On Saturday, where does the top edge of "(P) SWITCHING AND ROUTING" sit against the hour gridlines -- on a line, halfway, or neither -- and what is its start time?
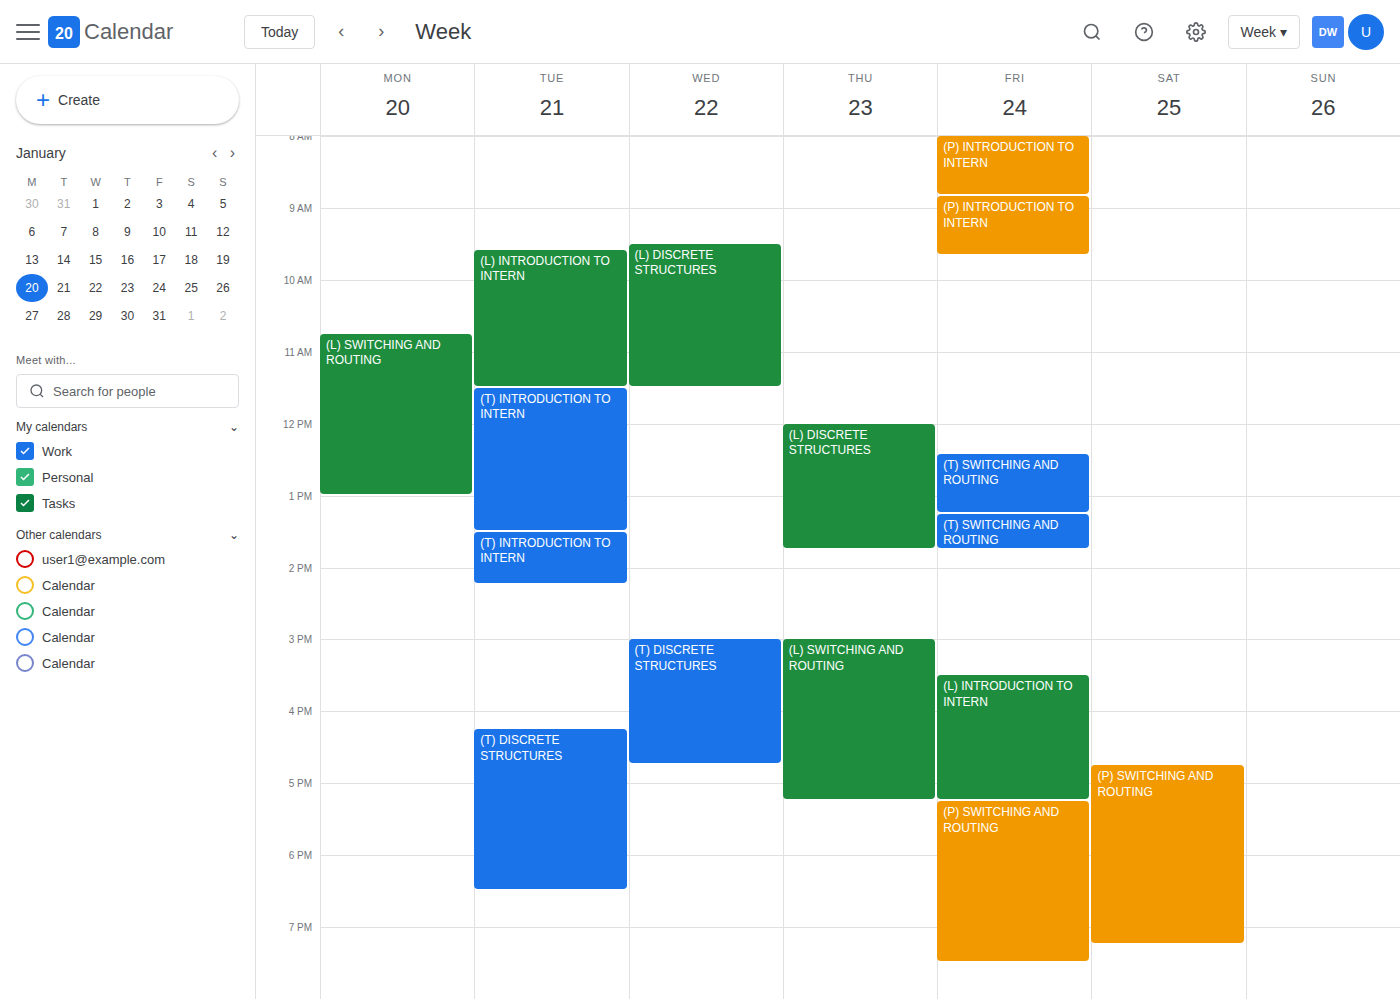
4:45 PM -- neither: three quarters of the way from the 4 PM line to the 5 PM line.